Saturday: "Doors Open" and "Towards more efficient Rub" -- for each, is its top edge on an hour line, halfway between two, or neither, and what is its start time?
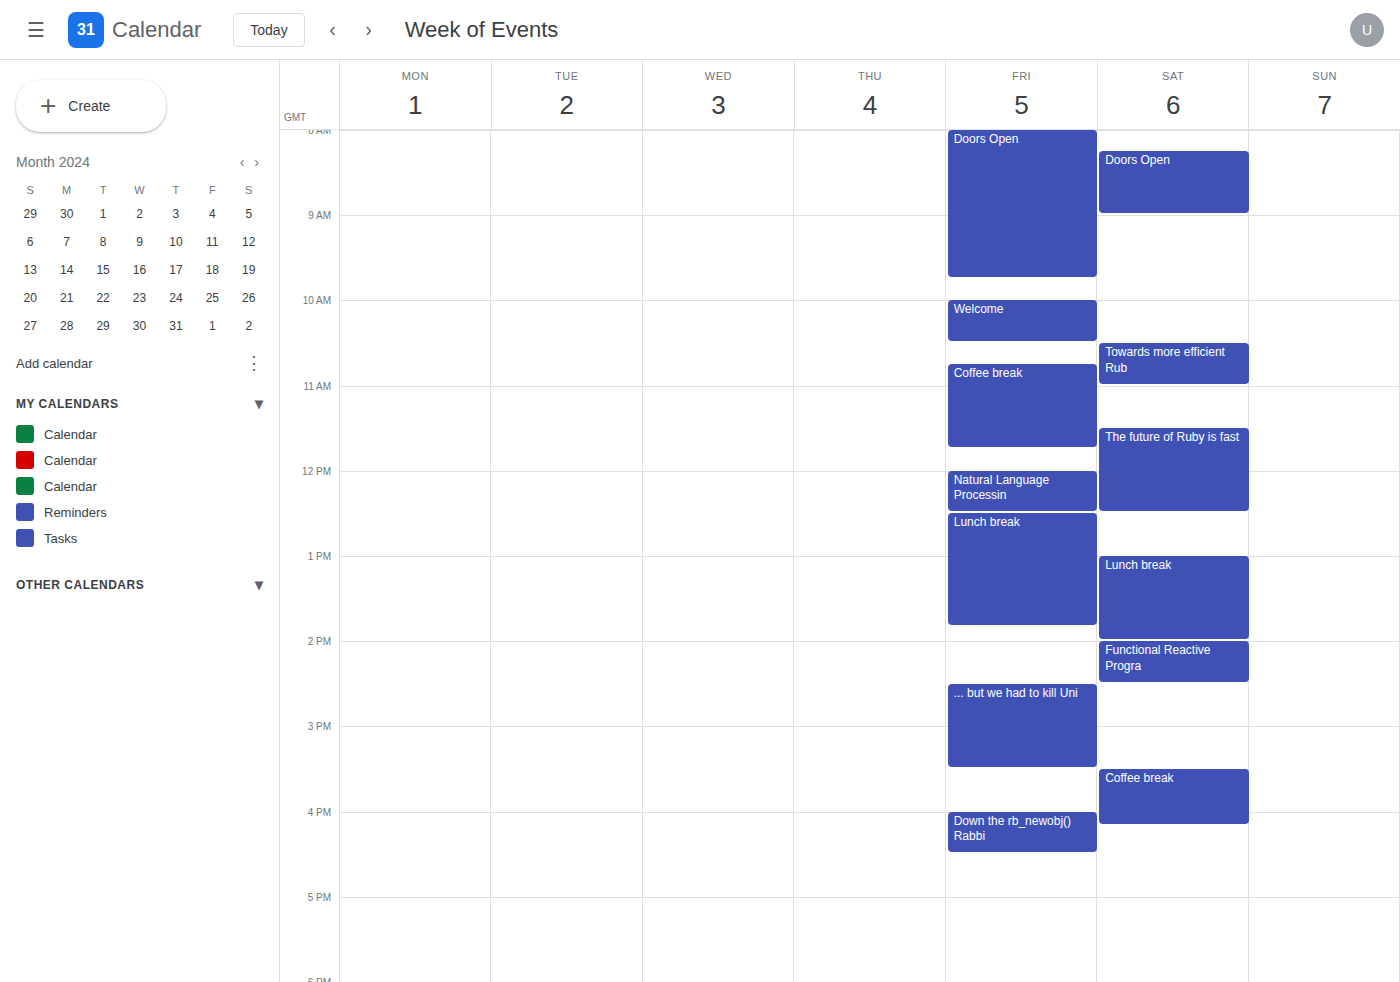
"Doors Open": 08:15, neither: a quarter of the way from the 08:00 line to the 09:00 line. "Towards more efficient Rub": 10:30, halfway between the 10:00 and 11:00 lines.